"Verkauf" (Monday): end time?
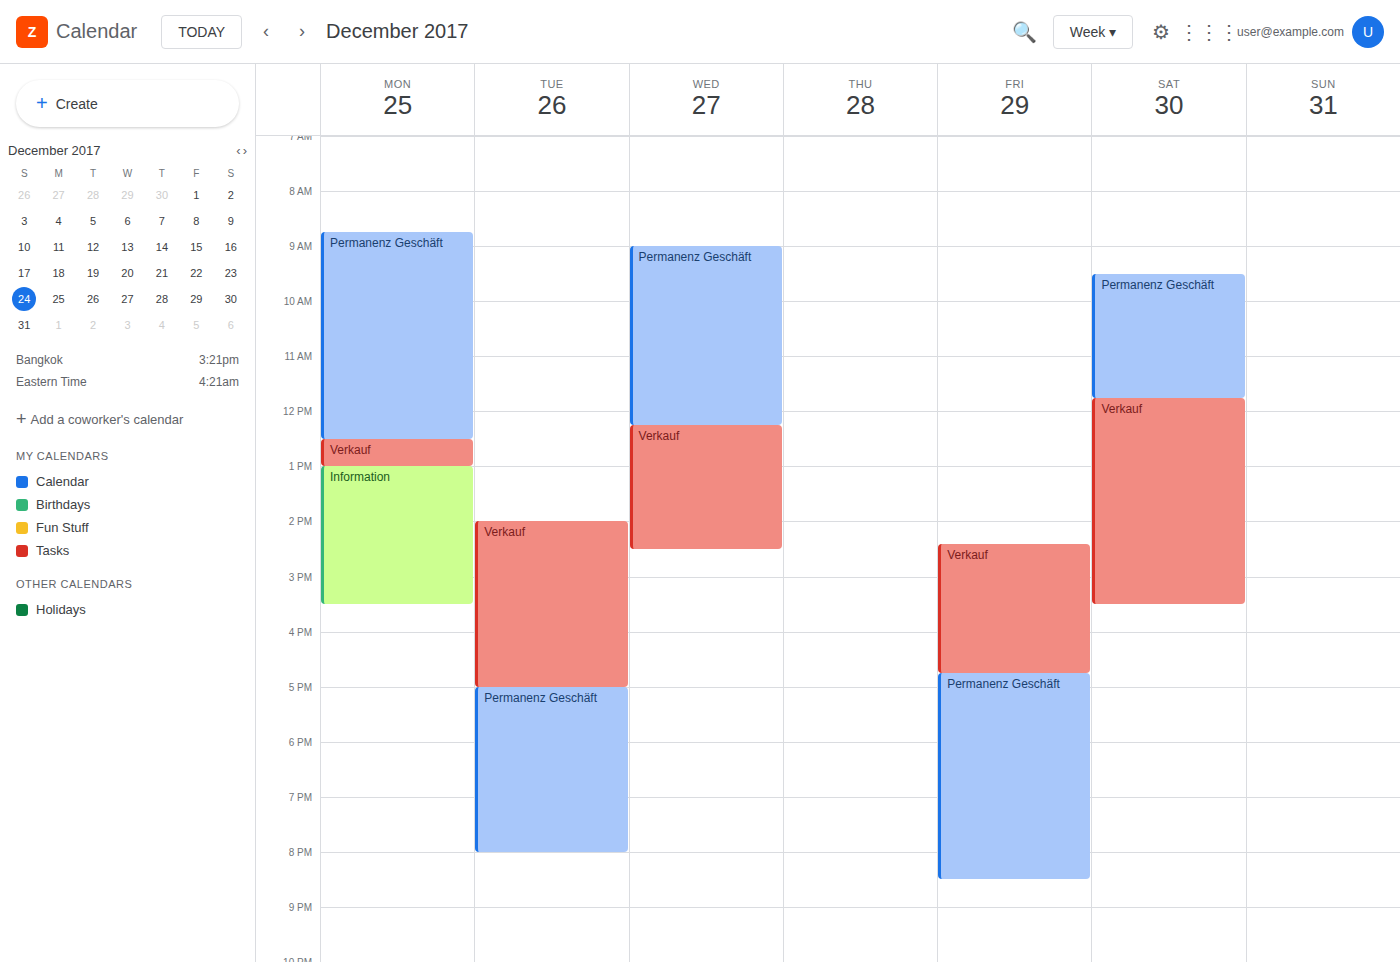
1:00 PM